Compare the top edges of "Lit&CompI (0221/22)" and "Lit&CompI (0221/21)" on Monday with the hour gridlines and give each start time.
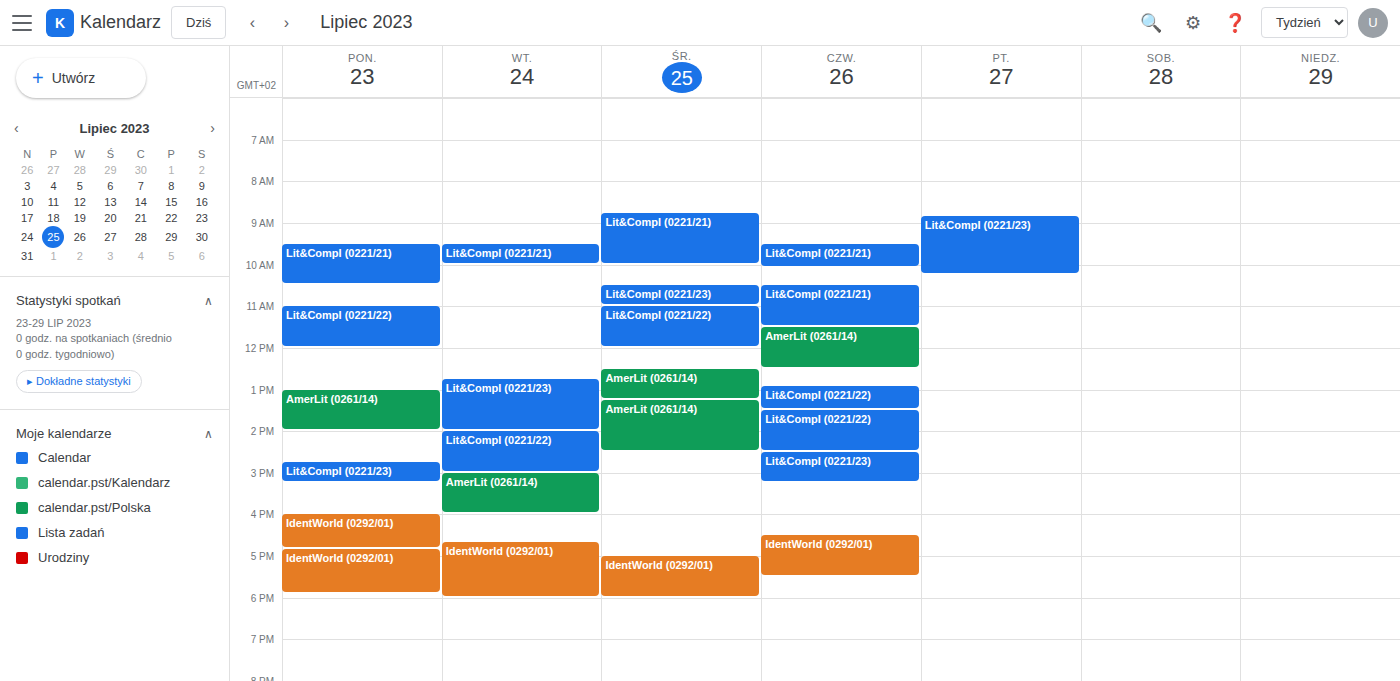
"Lit&CompI (0221/22)": 11:00 AM, exactly on the 11 AM line. "Lit&CompI (0221/21)": 9:30 AM, halfway between the 9 AM and 10 AM lines.